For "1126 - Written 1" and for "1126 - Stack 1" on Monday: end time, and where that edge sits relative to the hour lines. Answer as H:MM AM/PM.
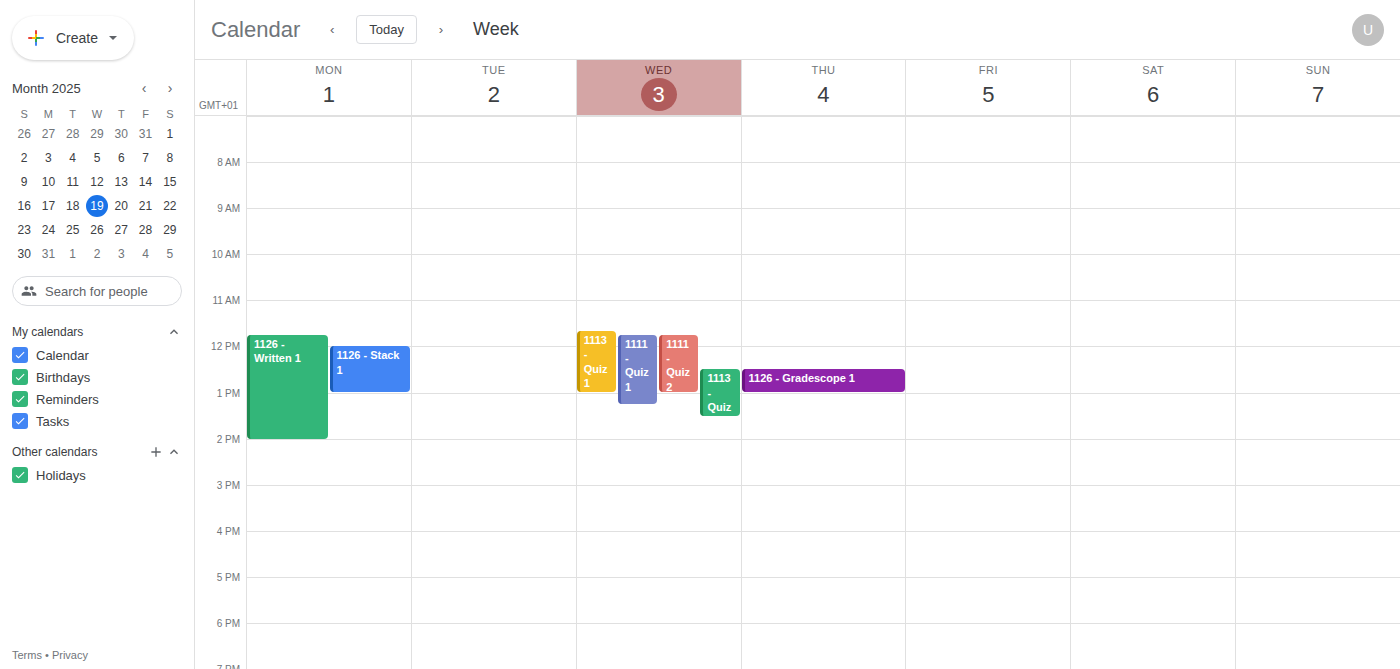
"1126 - Written 1": 2:00 PM, exactly on the 2 PM line. "1126 - Stack 1": 1:00 PM, exactly on the 1 PM line.